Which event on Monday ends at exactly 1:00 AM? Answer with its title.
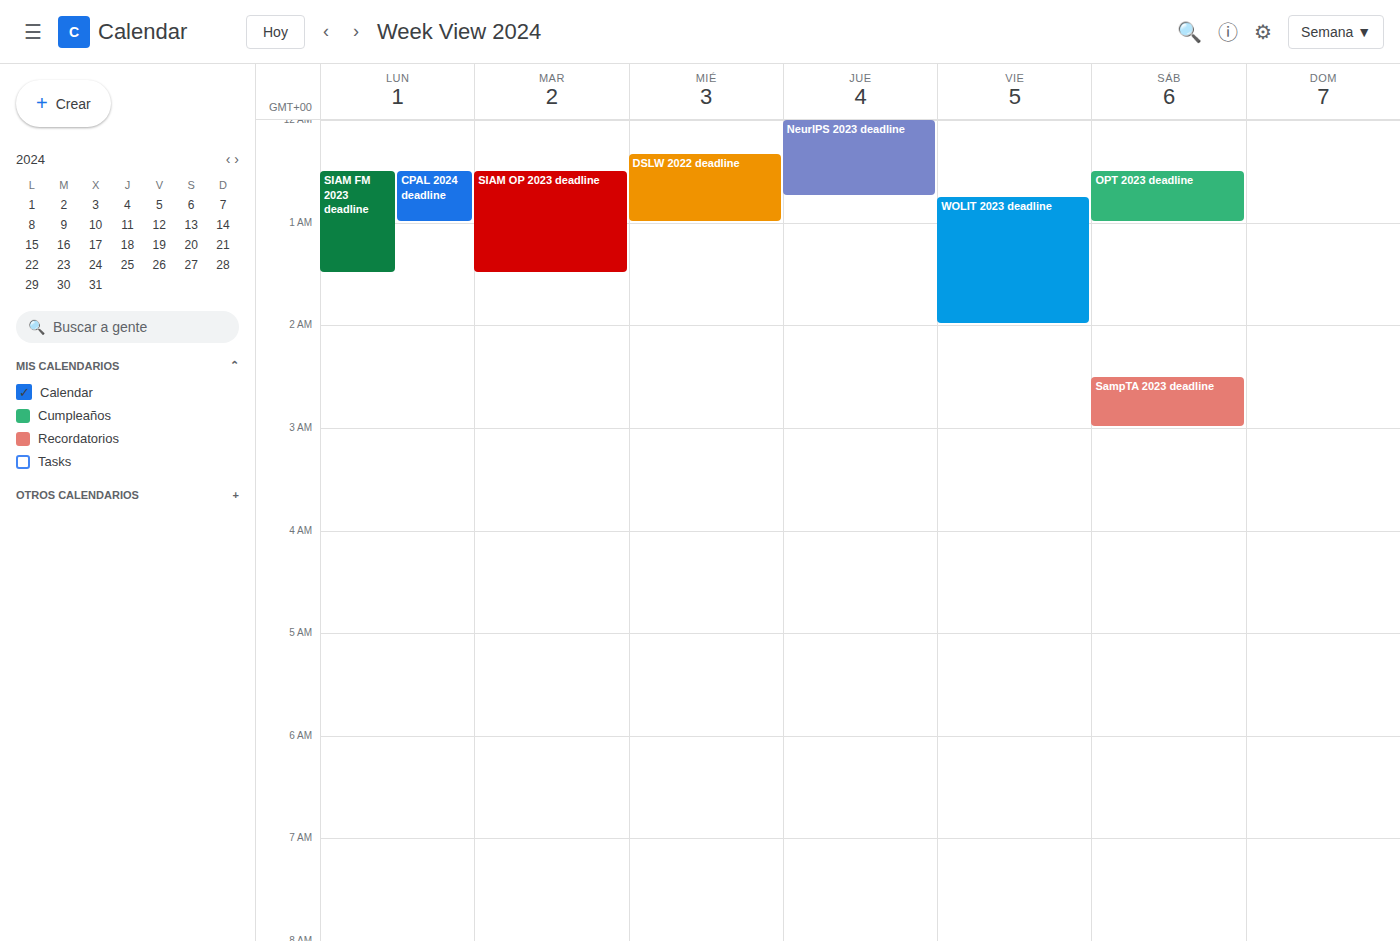
"CPAL 2024 deadline"